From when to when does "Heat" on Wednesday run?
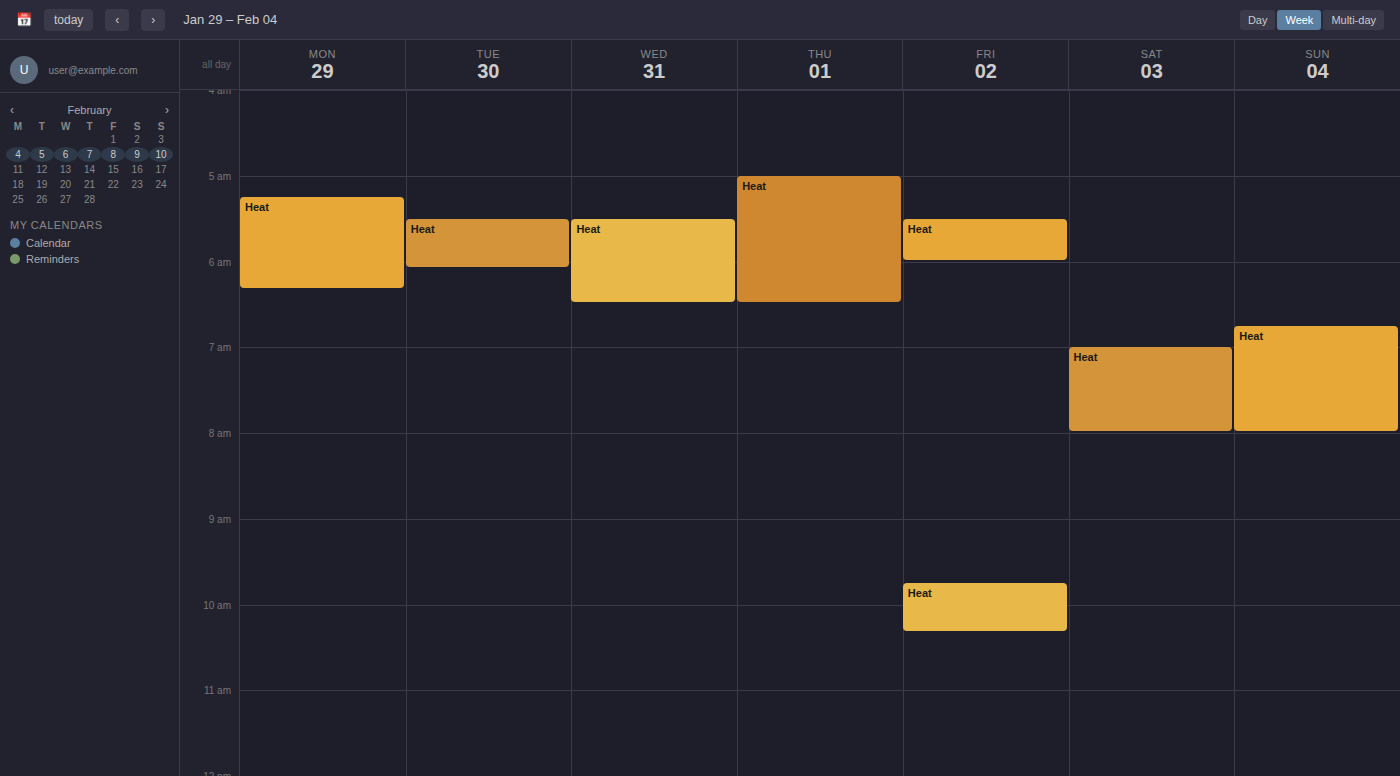
5:30 AM to 6:30 AM